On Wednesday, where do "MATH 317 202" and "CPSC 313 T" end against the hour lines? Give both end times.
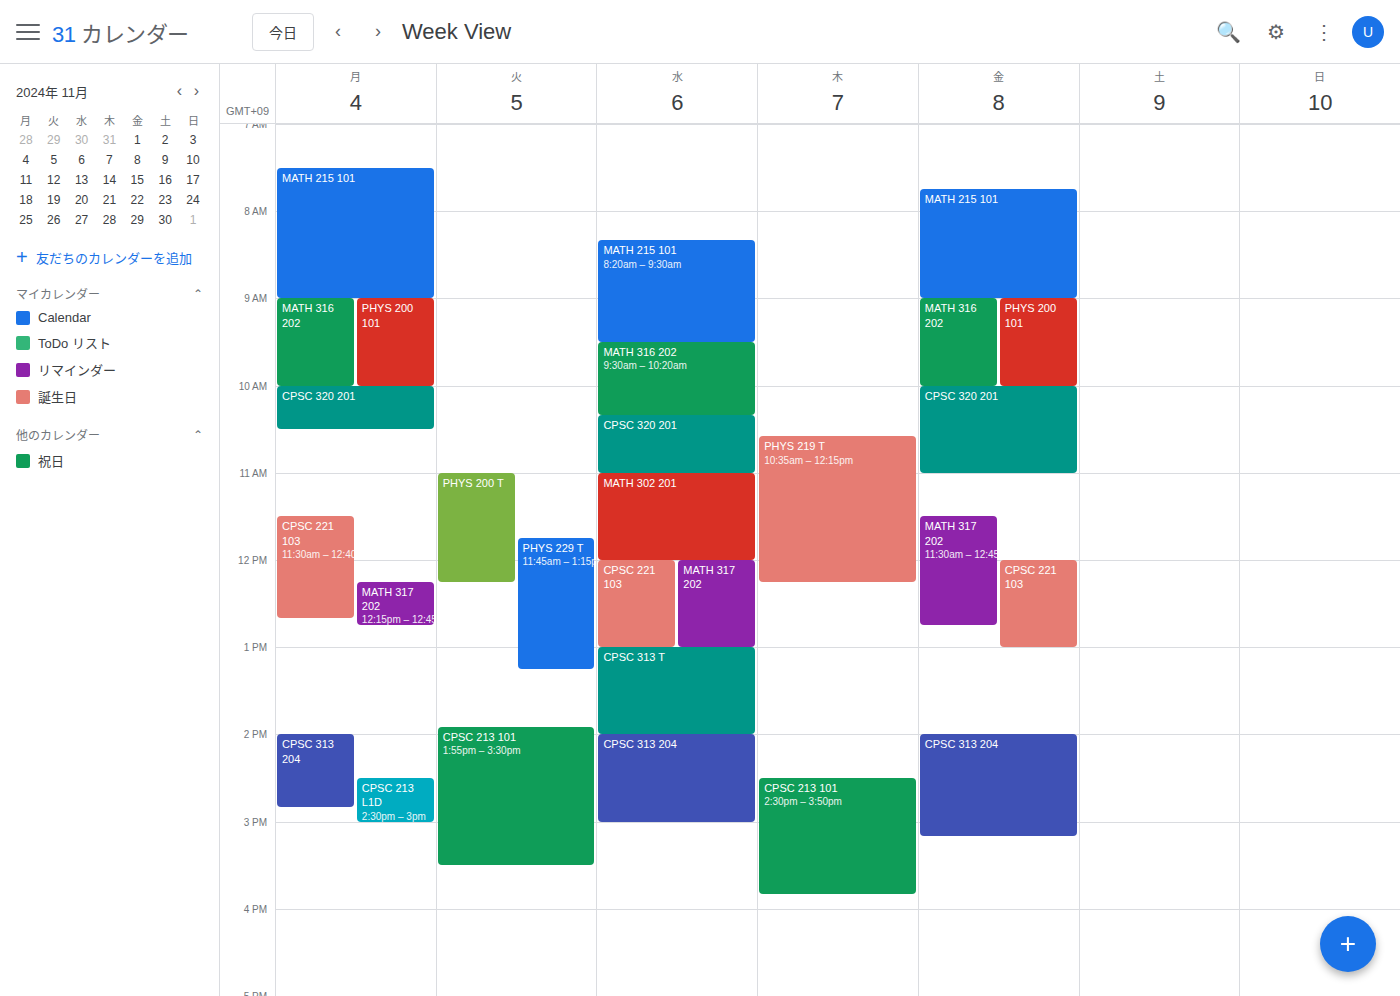
"MATH 317 202": 1:00 PM, exactly on the 1 PM line. "CPSC 313 T": 2:00 PM, exactly on the 2 PM line.